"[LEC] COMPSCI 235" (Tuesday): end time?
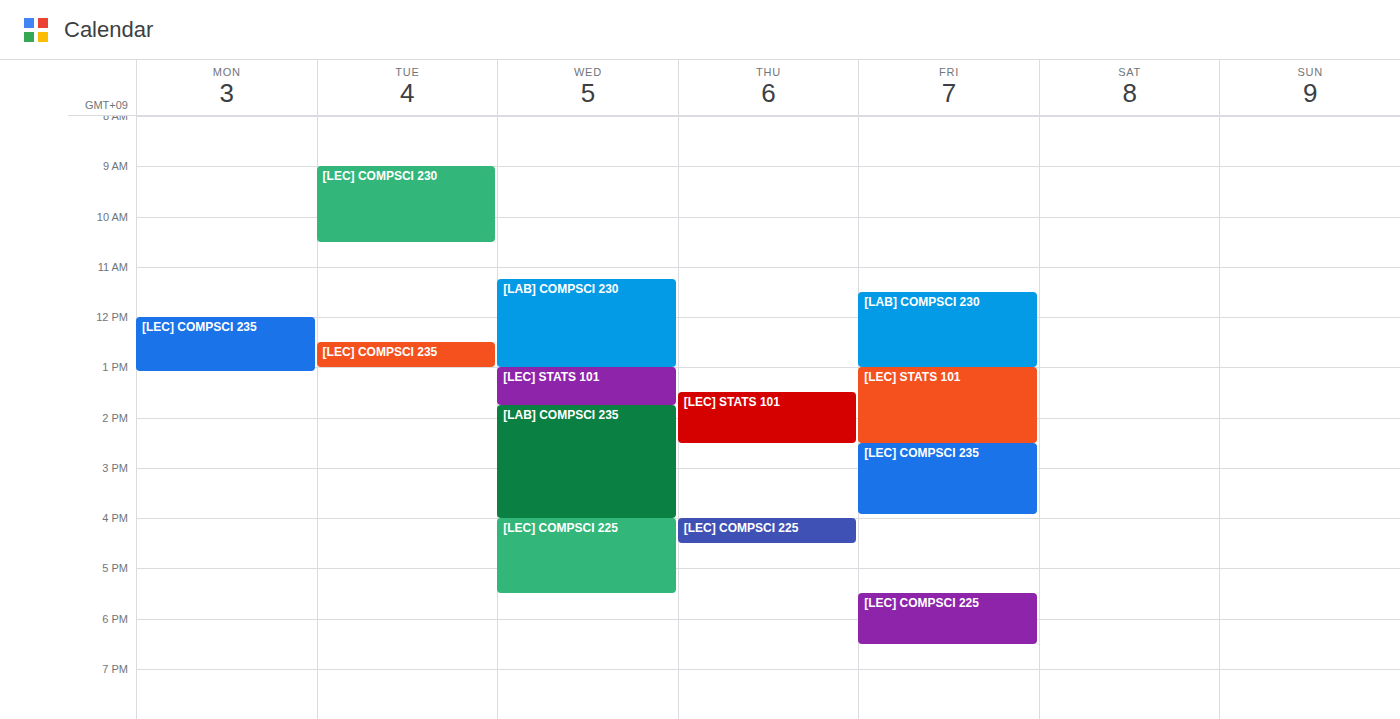
1:00 PM